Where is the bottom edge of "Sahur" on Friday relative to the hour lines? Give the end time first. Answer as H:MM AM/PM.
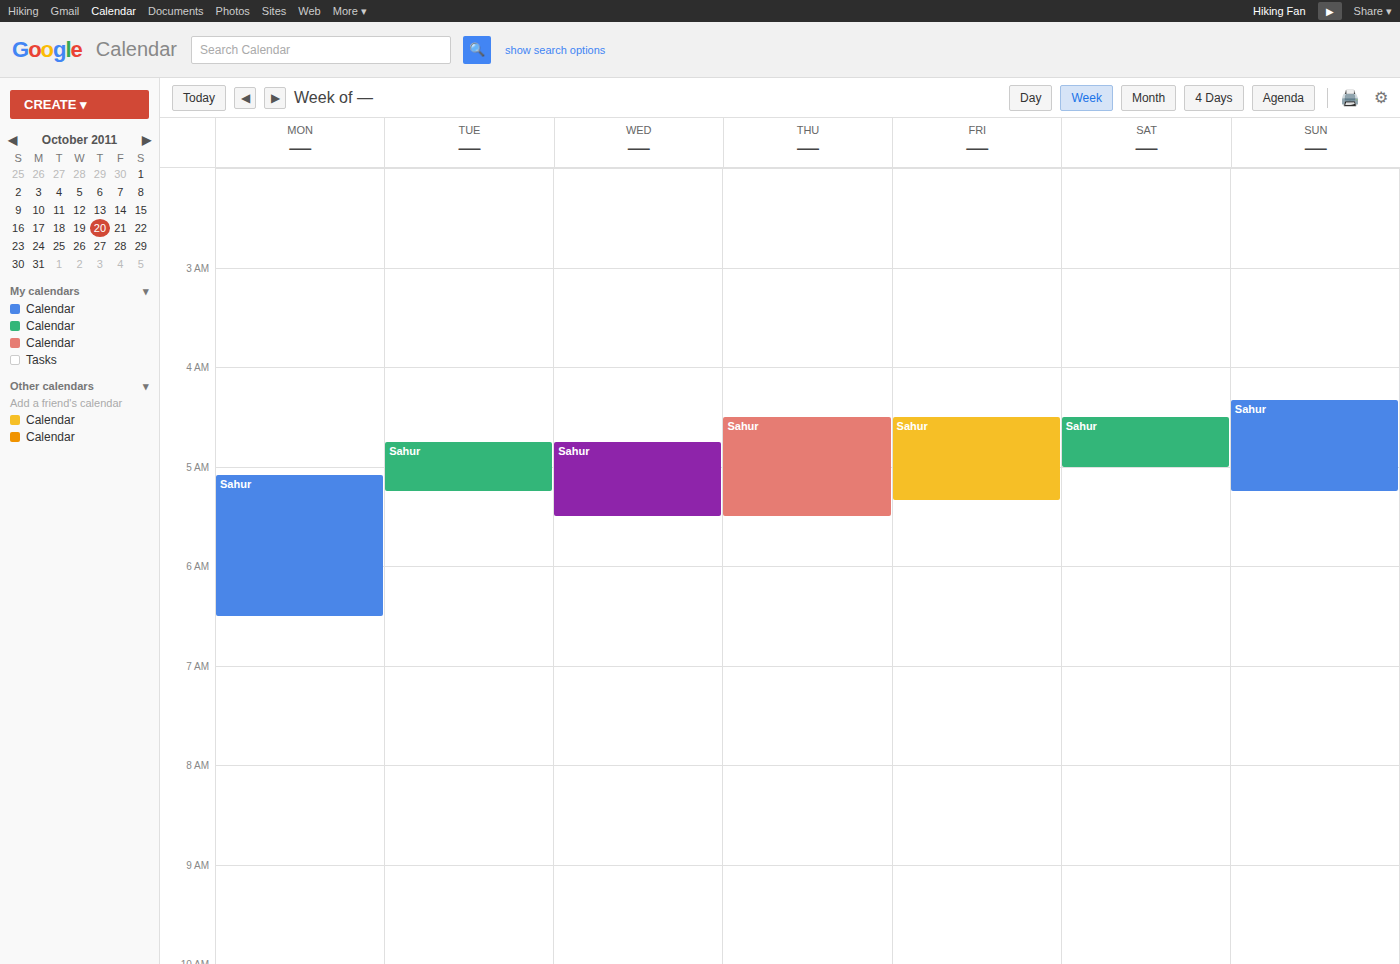
5:20 AM -- neither: 20 minutes below the 5 AM line and 40 minutes above the 6 AM line.